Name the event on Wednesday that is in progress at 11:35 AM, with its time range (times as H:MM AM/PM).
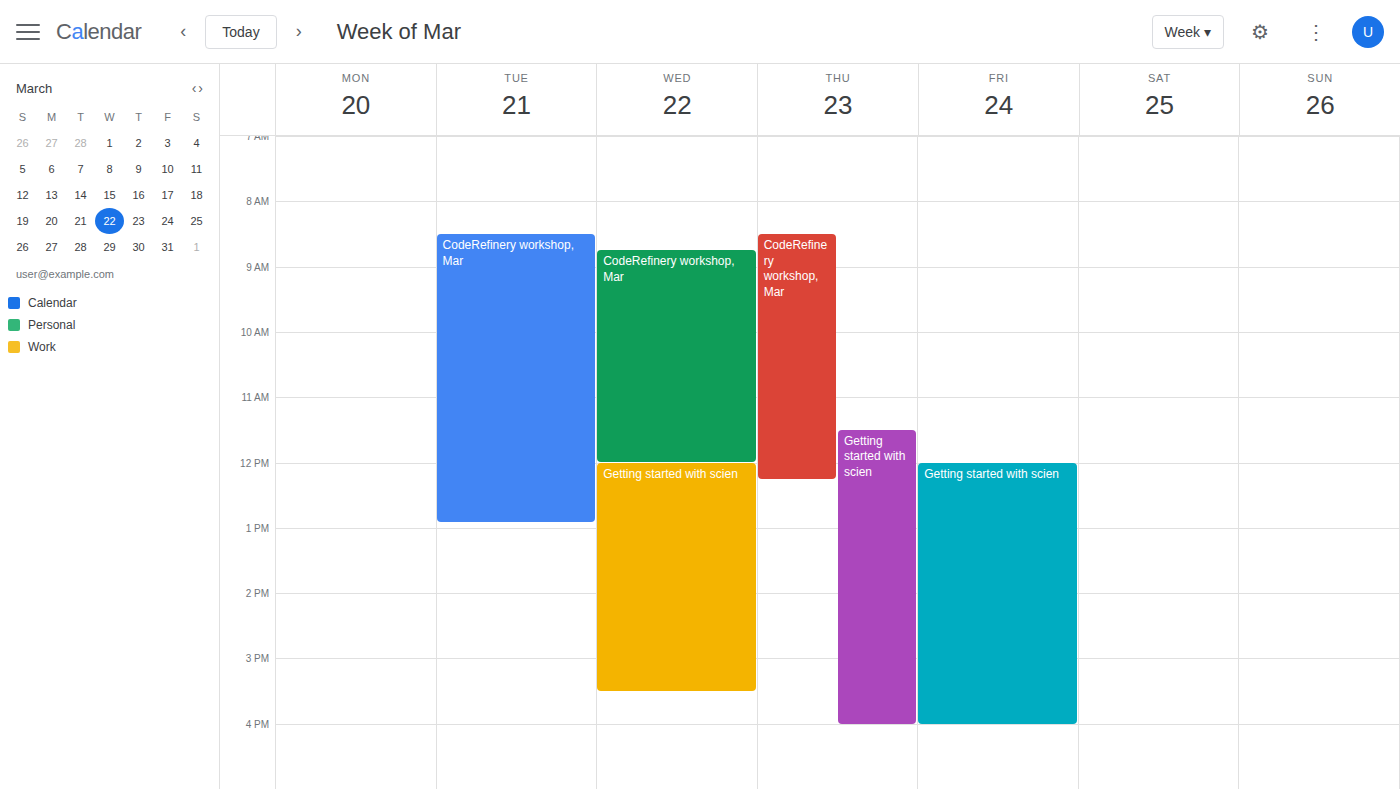
"CodeRefinery workshop, Mar", 8:45 AM to 12:00 PM